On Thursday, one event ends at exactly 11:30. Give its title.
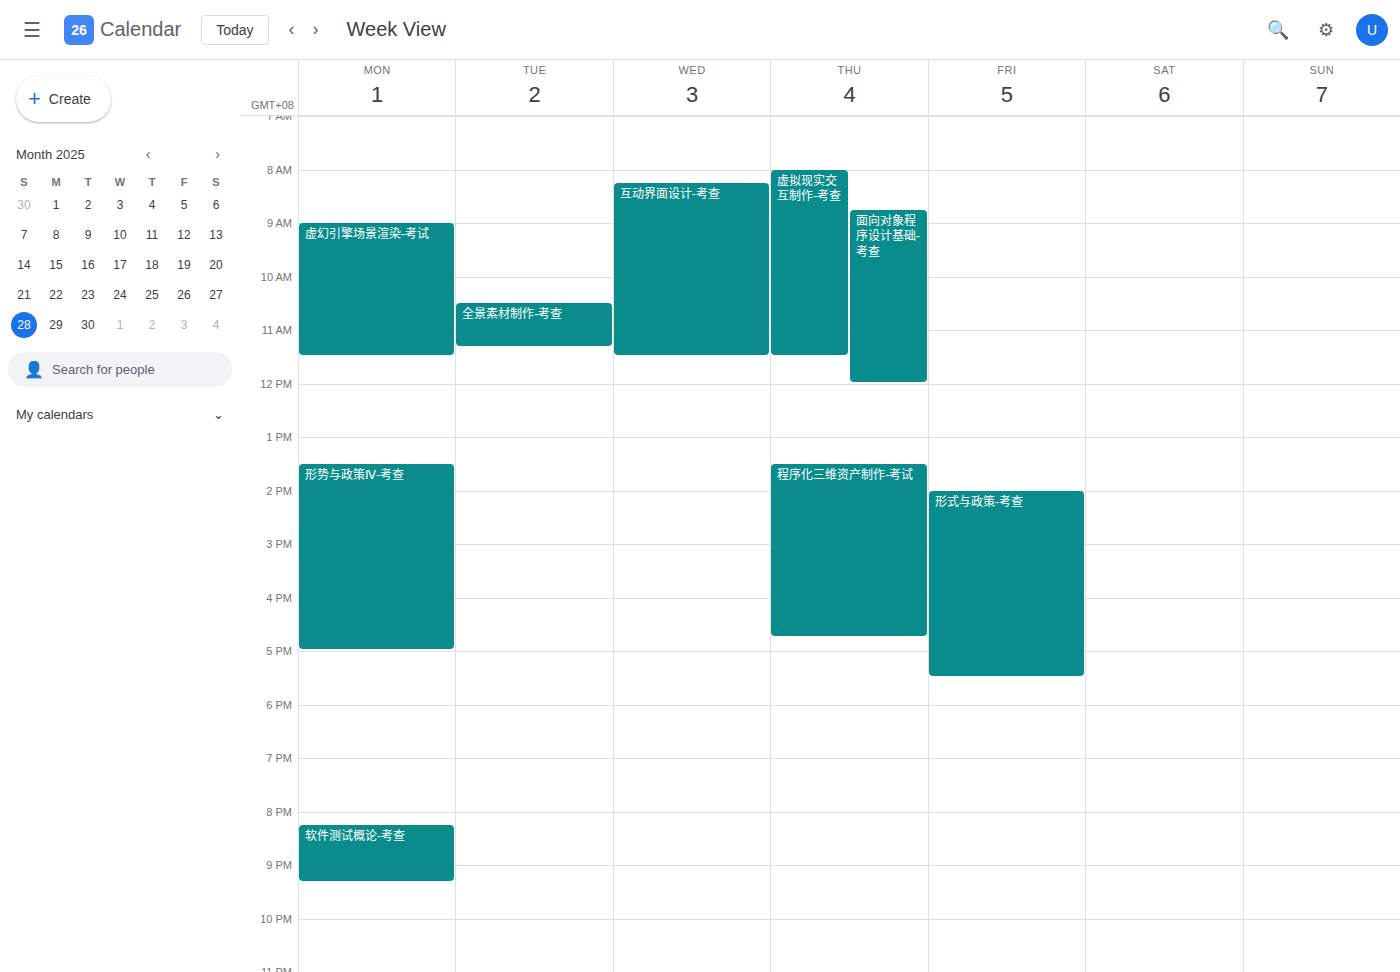
"虚拟现实交互制作-考查"